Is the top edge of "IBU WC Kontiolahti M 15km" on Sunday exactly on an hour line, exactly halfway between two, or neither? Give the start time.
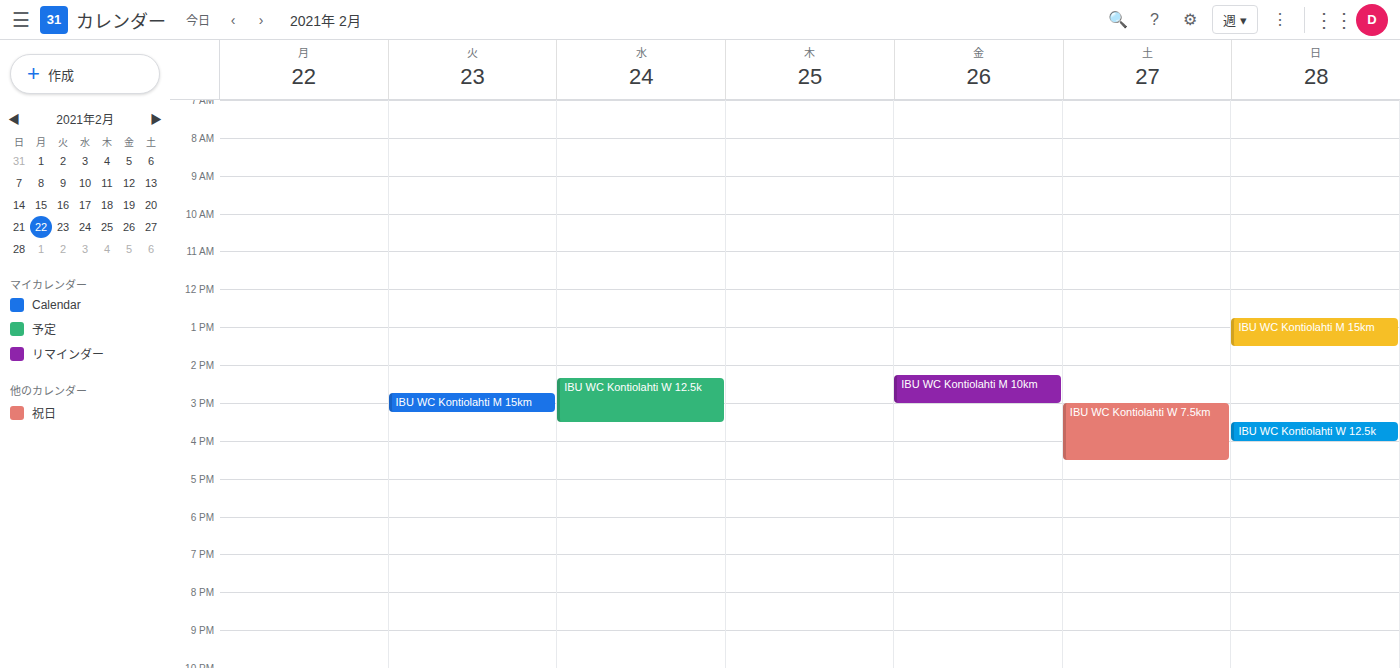
12:45 PM -- neither: three quarters of the way from the 12 PM line to the 1 PM line.